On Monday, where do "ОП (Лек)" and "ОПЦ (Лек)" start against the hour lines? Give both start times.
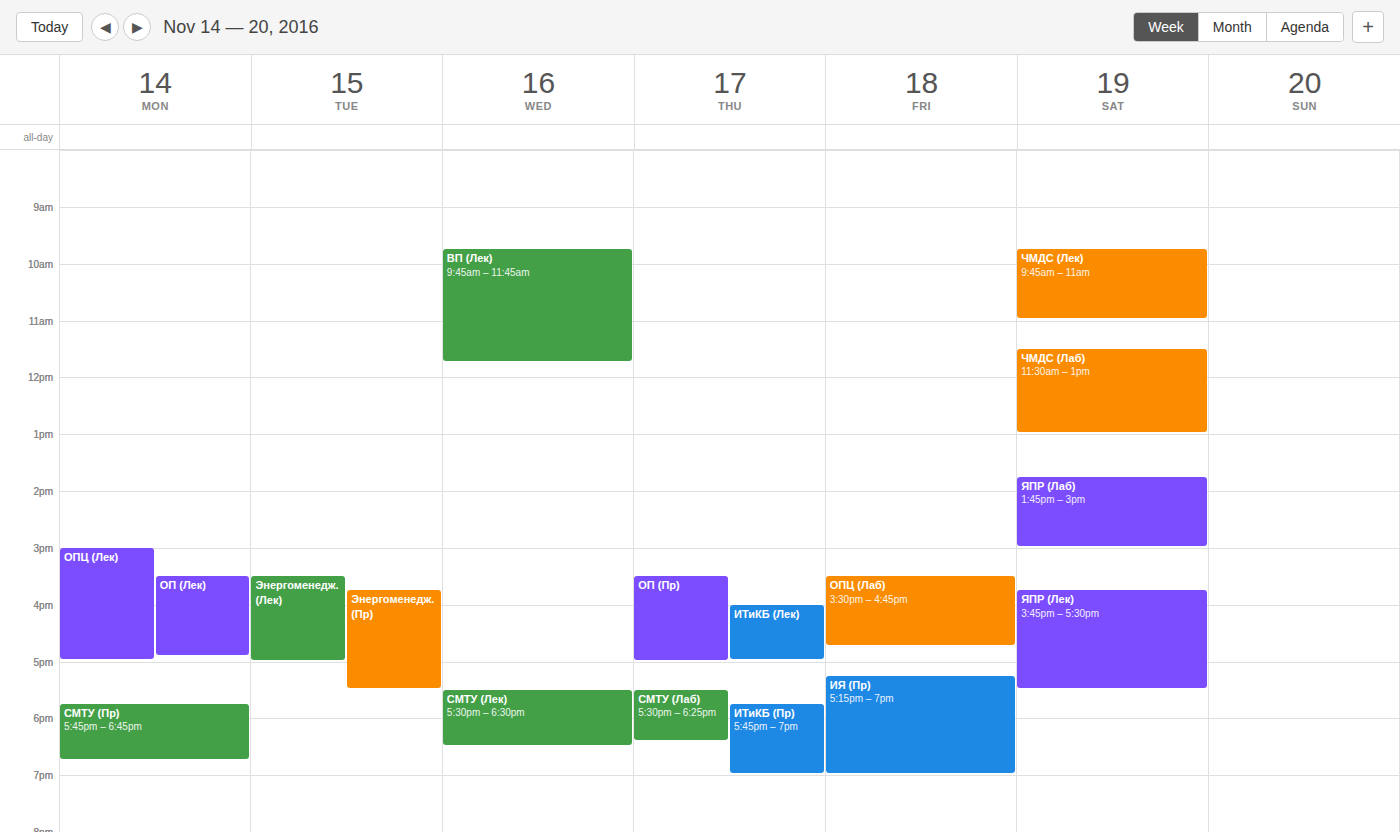
"ОП (Лек)": 15:30, halfway between the 15:00 and 16:00 lines. "ОПЦ (Лек)": 15:00, exactly on the 15:00 line.